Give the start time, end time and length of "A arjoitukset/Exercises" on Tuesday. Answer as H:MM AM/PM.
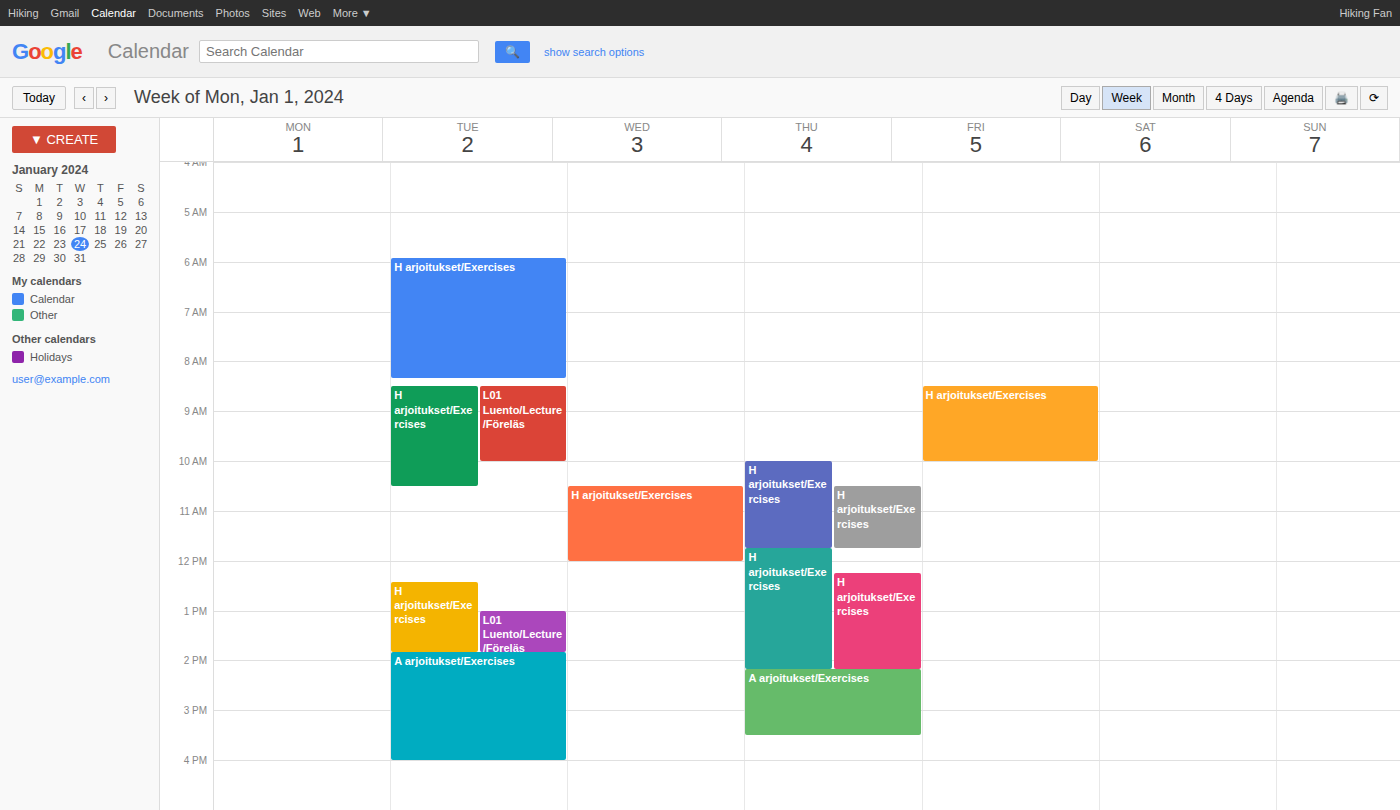
1:50 PM to 4:00 PM, 2 hours 10 minutes